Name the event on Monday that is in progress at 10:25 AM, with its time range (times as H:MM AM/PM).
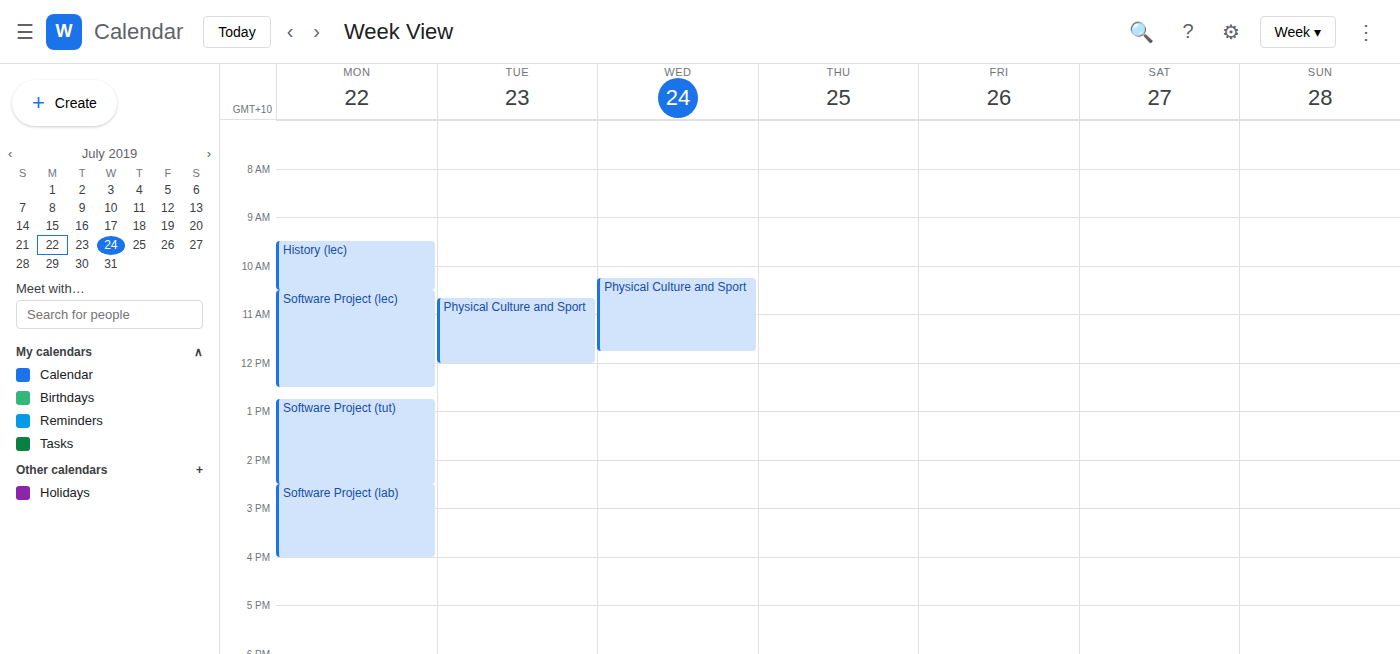
"History (lec)", 9:30 AM to 10:30 AM